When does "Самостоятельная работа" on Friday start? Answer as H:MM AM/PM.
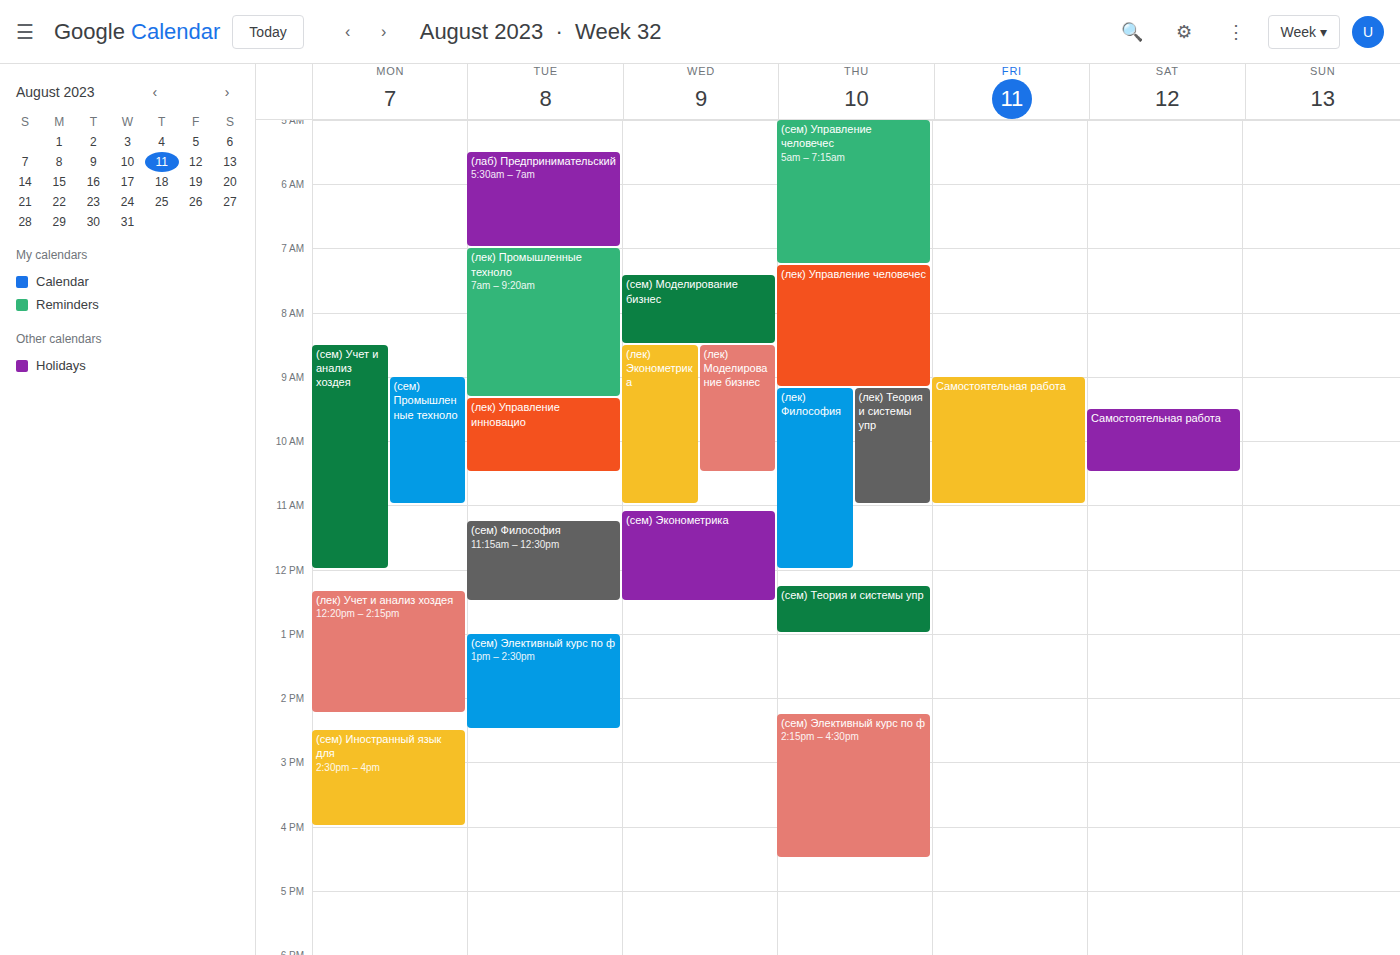
9:00 AM